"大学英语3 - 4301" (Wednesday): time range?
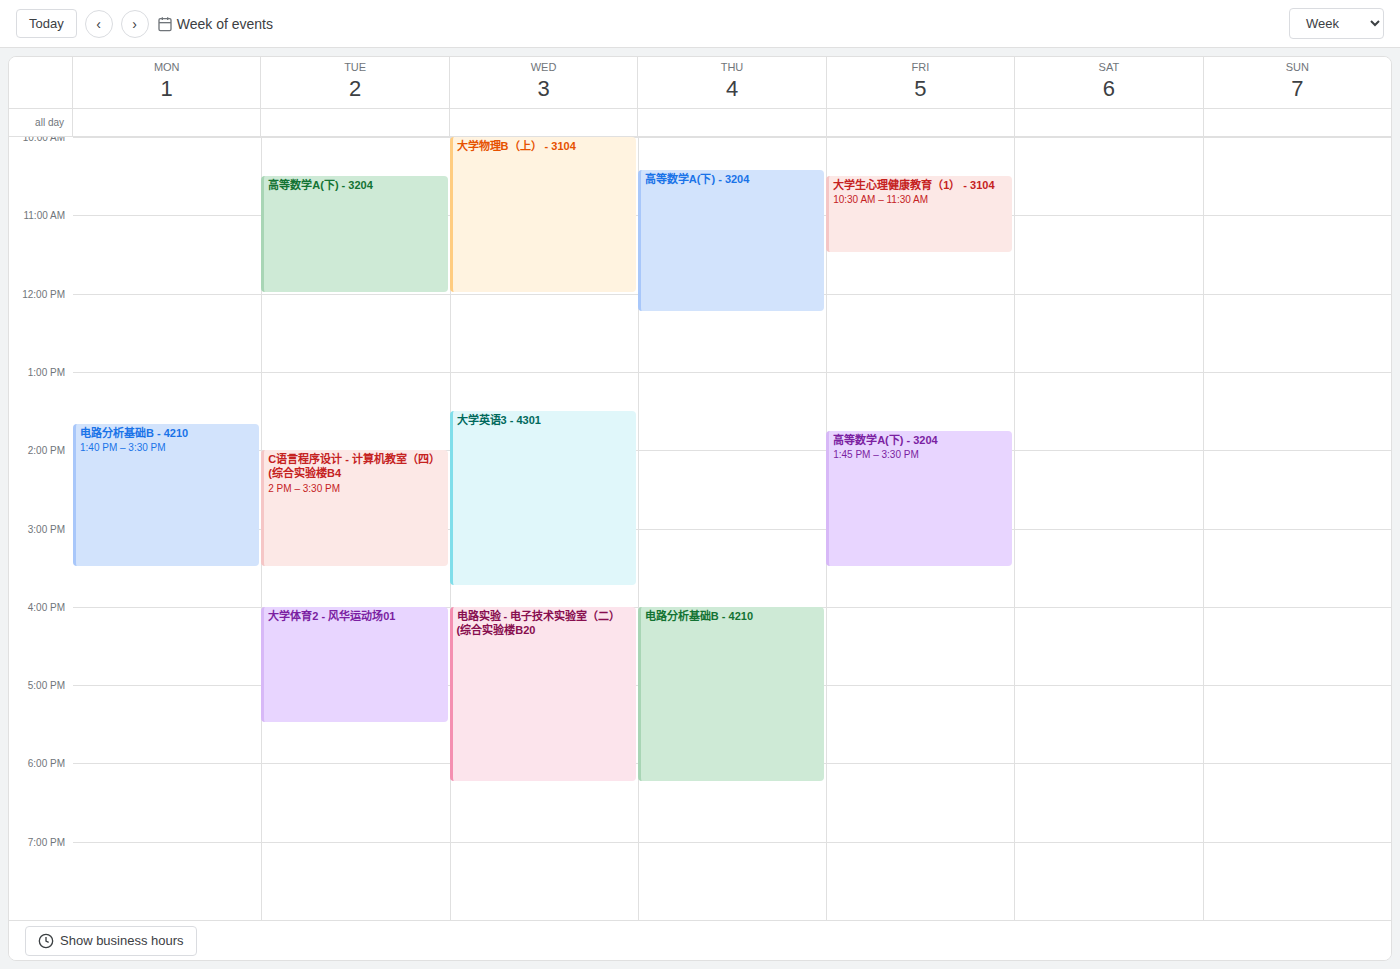
1:30 PM to 3:45 PM